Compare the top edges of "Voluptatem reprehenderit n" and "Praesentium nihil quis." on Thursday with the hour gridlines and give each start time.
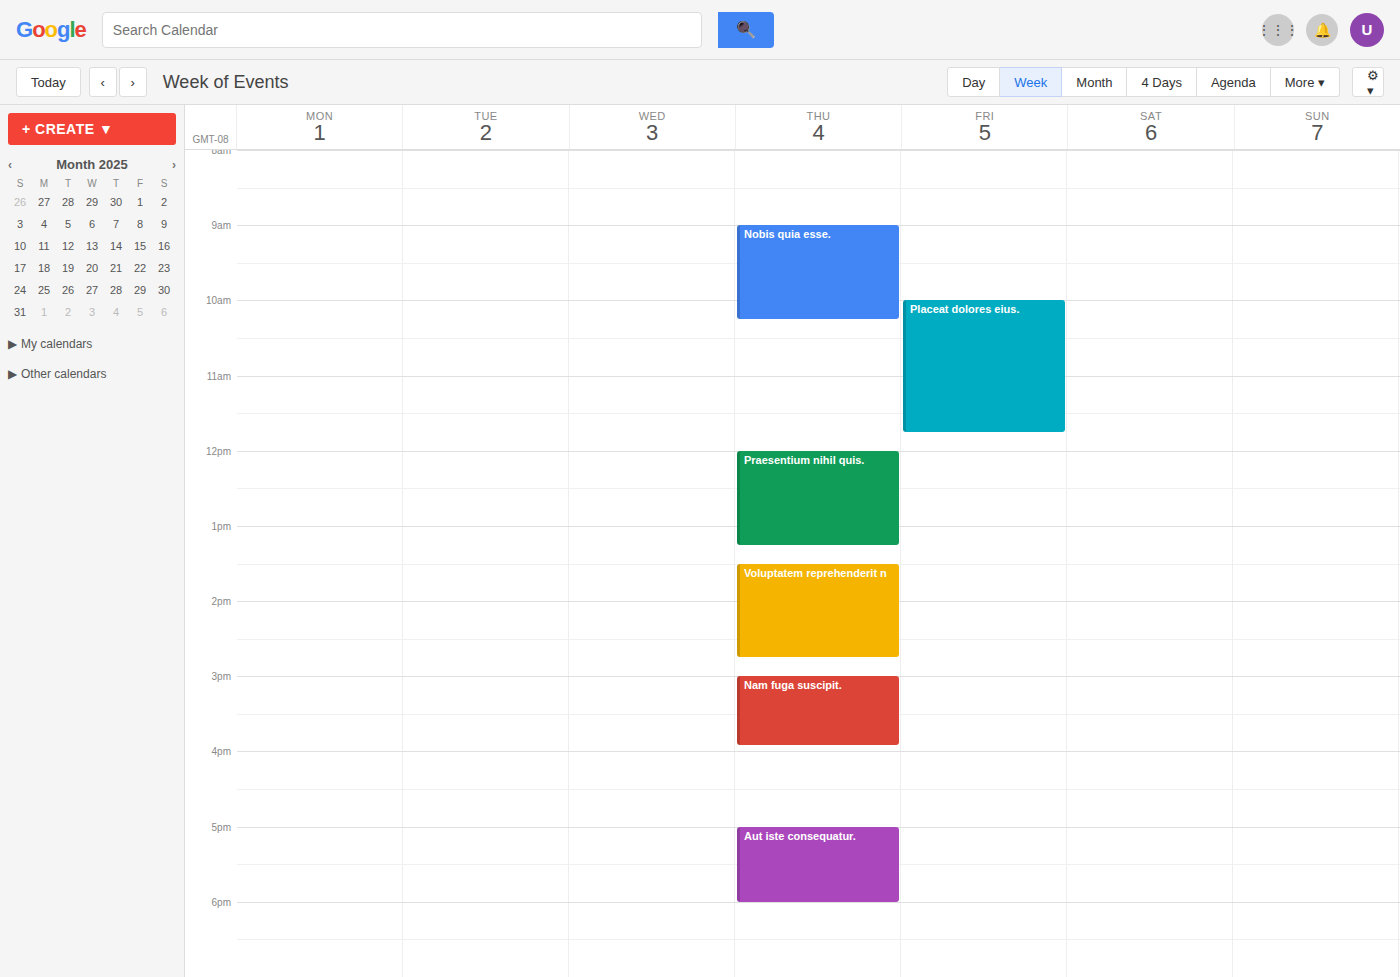
"Voluptatem reprehenderit n": 1:30 PM, halfway between the 1 PM and 2 PM lines. "Praesentium nihil quis.": 12:00 PM, exactly on the 12 PM line.